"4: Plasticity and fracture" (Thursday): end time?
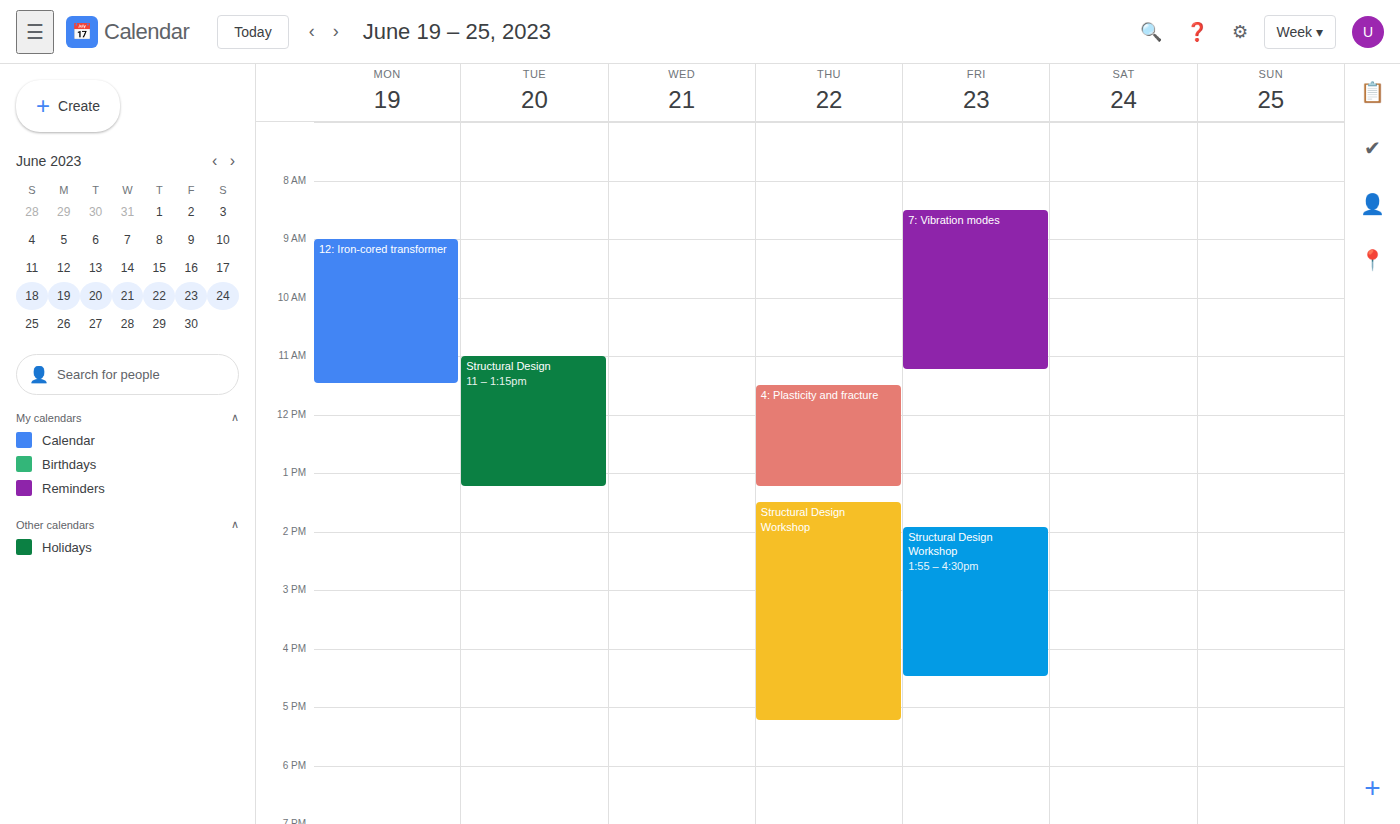
1:15 PM